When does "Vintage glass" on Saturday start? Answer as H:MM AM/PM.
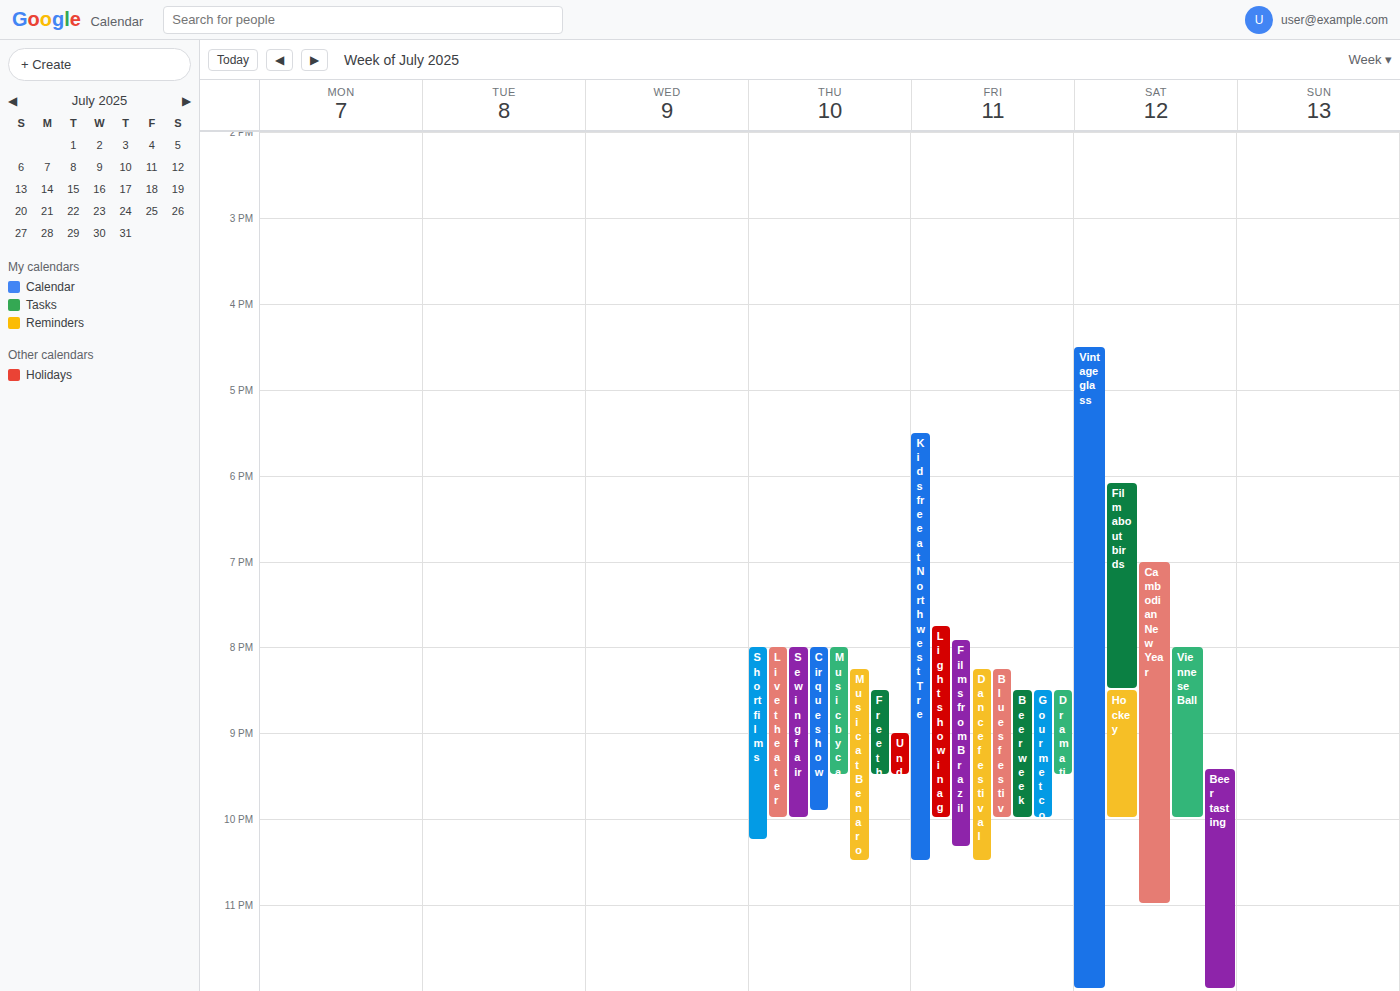
4:30 PM